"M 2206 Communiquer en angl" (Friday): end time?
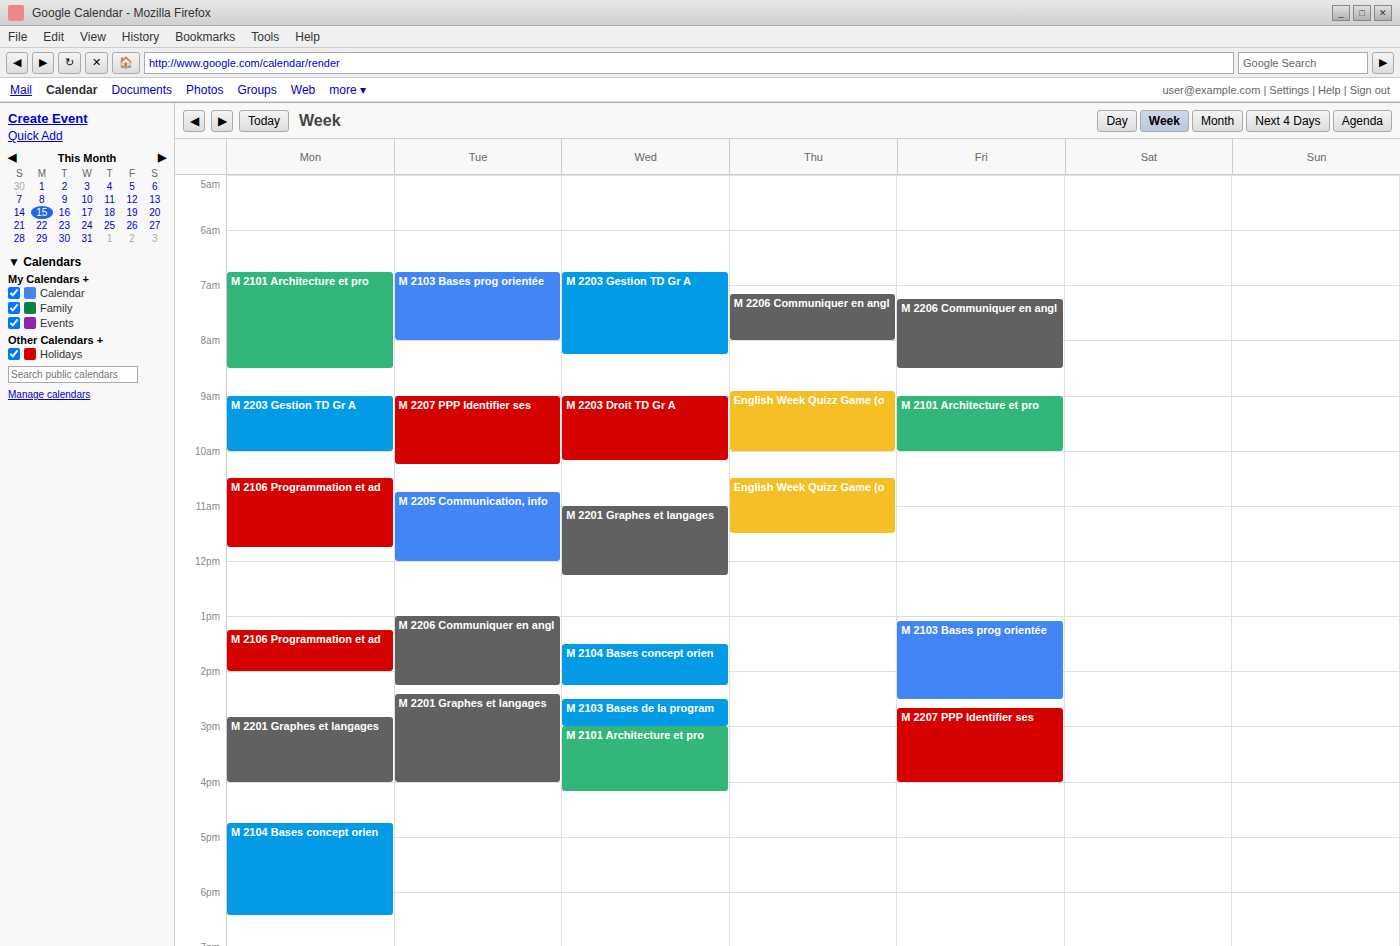
8:30 AM